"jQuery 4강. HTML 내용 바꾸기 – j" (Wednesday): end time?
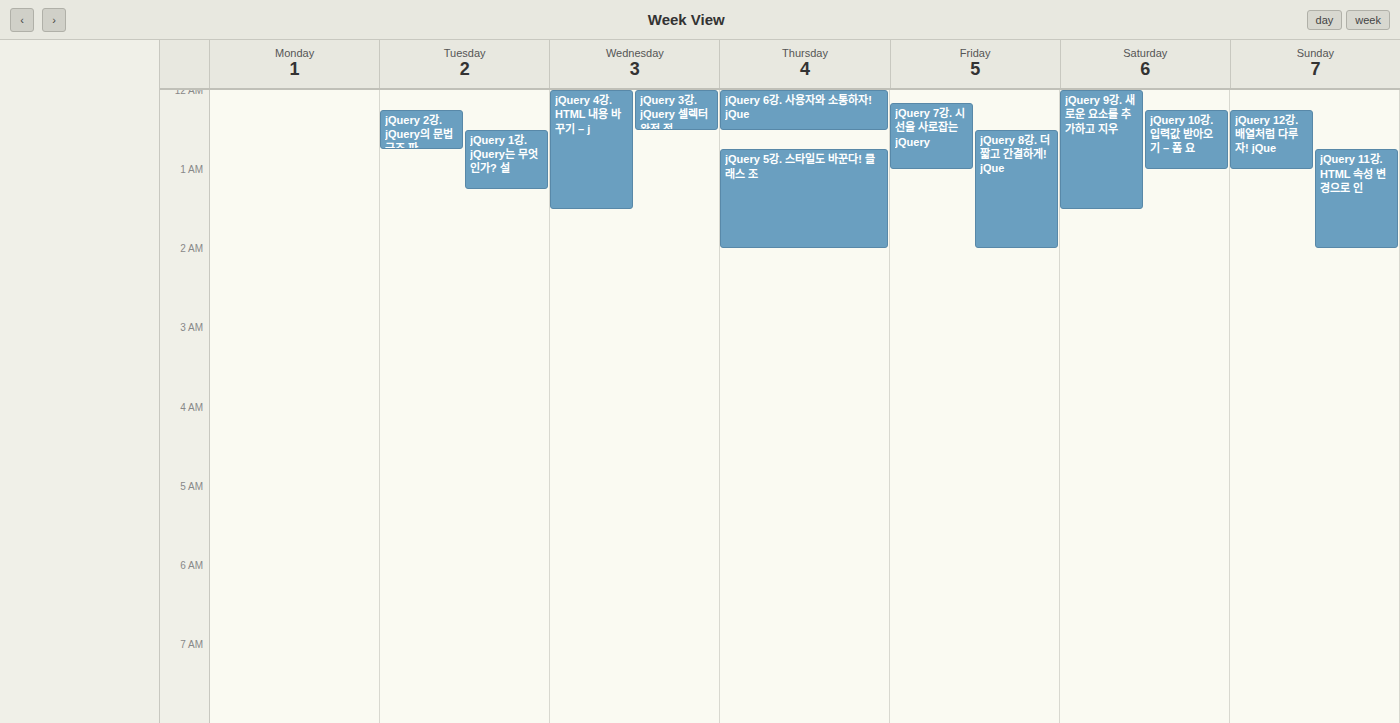
1:30 AM